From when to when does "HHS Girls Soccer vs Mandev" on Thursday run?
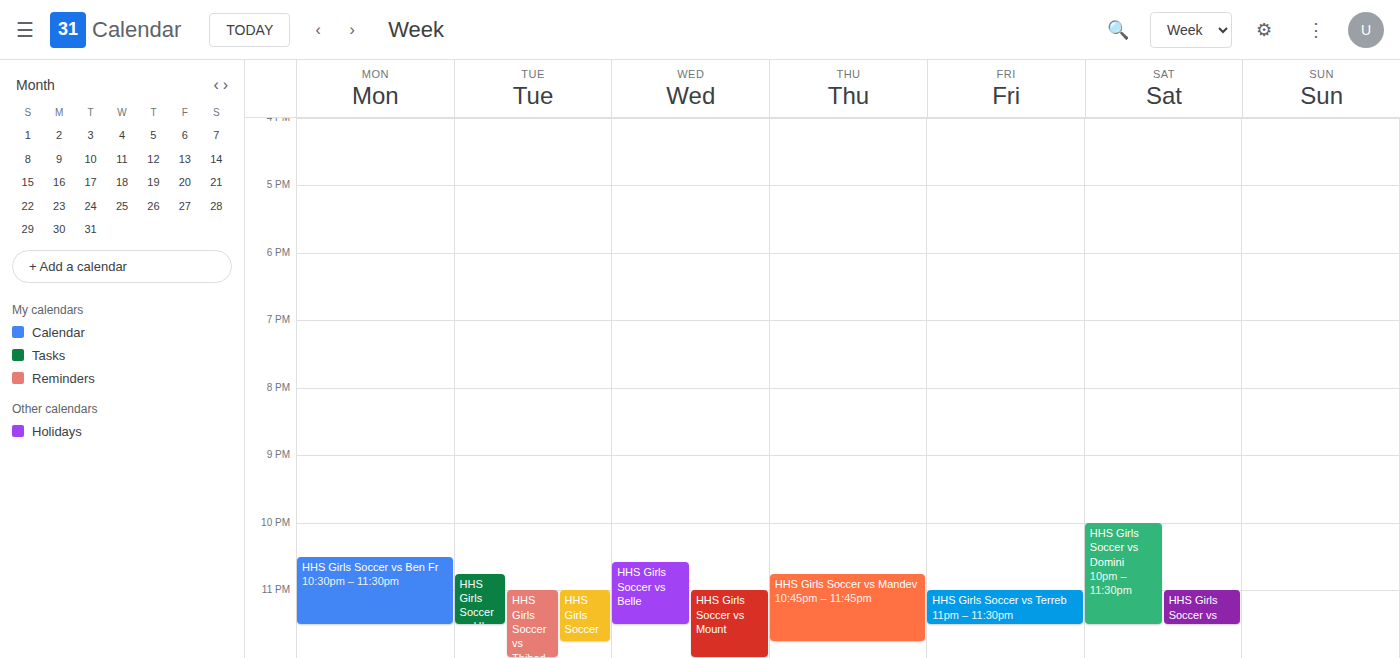
10:45 PM to 11:45 PM